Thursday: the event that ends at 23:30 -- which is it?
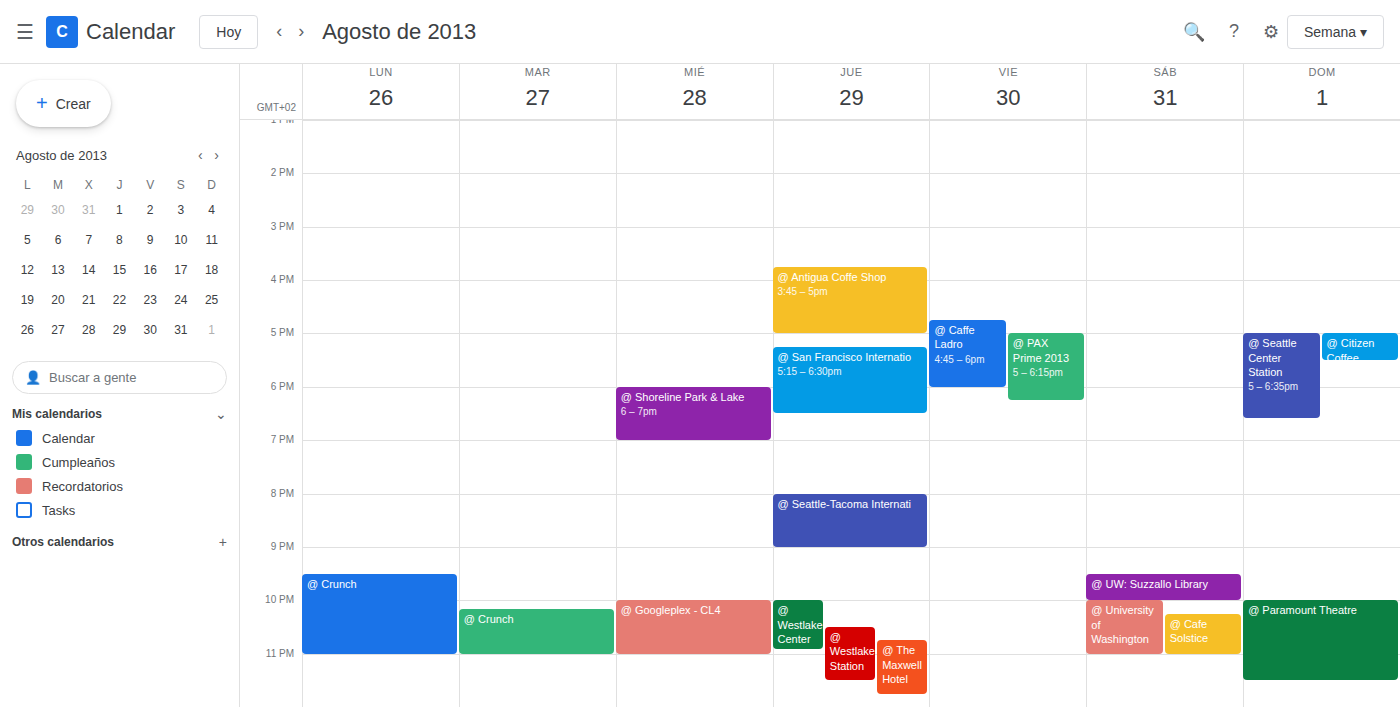
"@ Westlake Station"